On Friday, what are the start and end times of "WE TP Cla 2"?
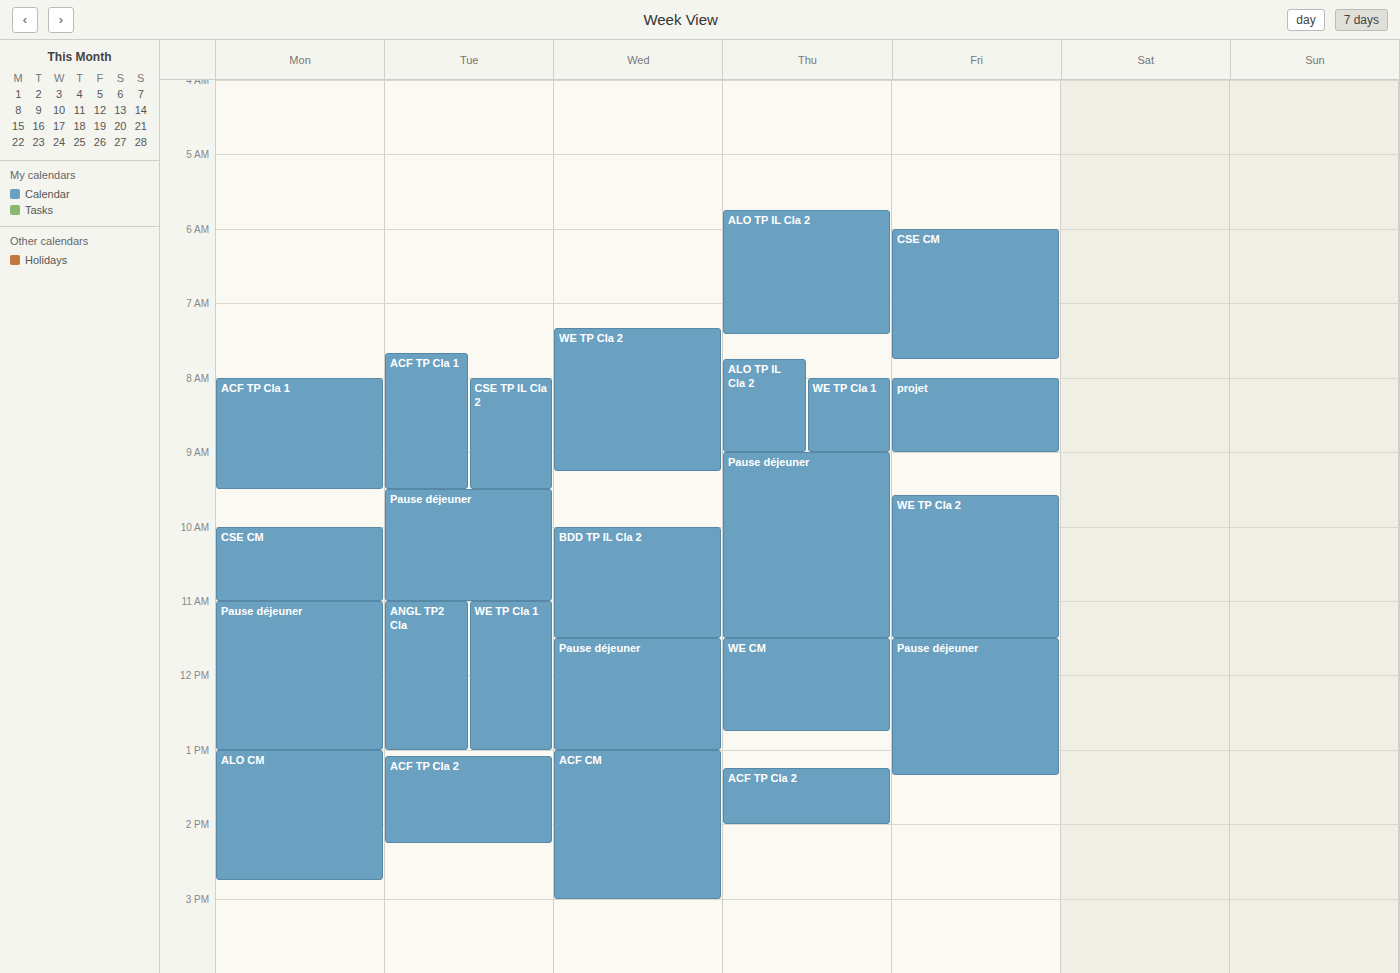
9:35 AM to 11:30 AM